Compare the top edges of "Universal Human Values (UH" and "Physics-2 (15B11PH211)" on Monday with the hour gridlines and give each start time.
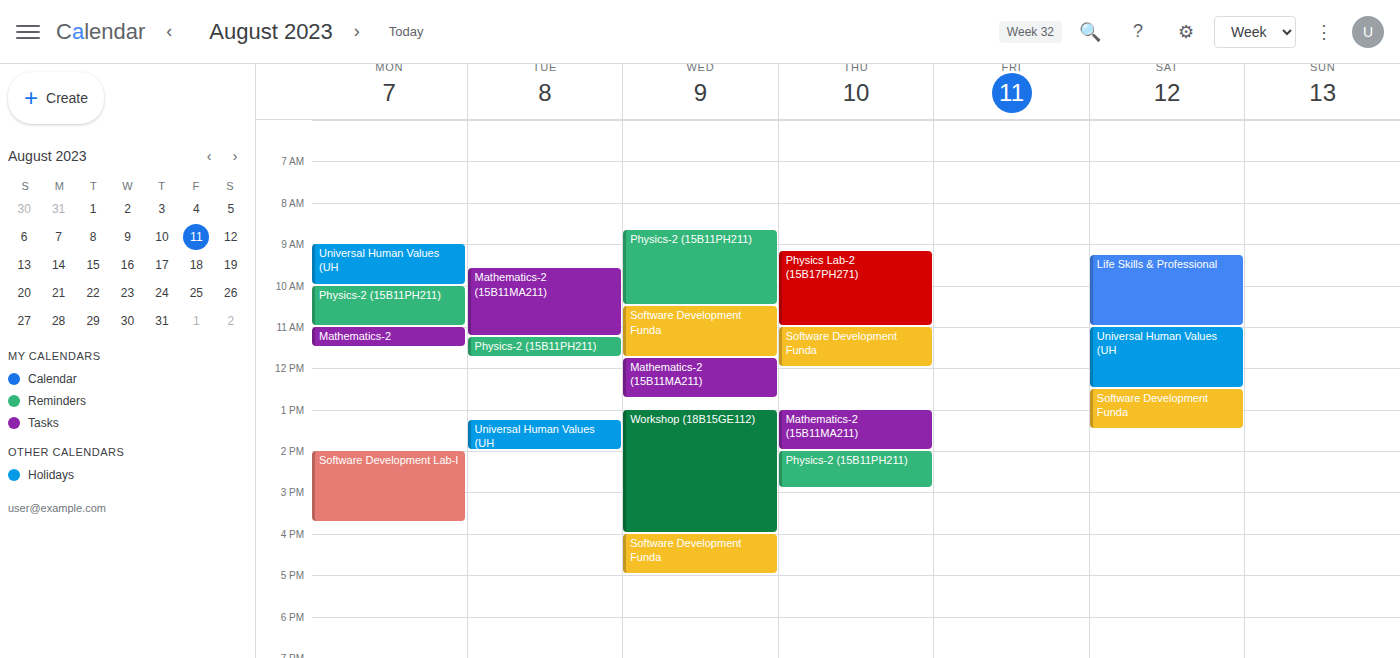
"Universal Human Values (UH": 9:00 AM, exactly on the 9 AM line. "Physics-2 (15B11PH211)": 10:00 AM, exactly on the 10 AM line.